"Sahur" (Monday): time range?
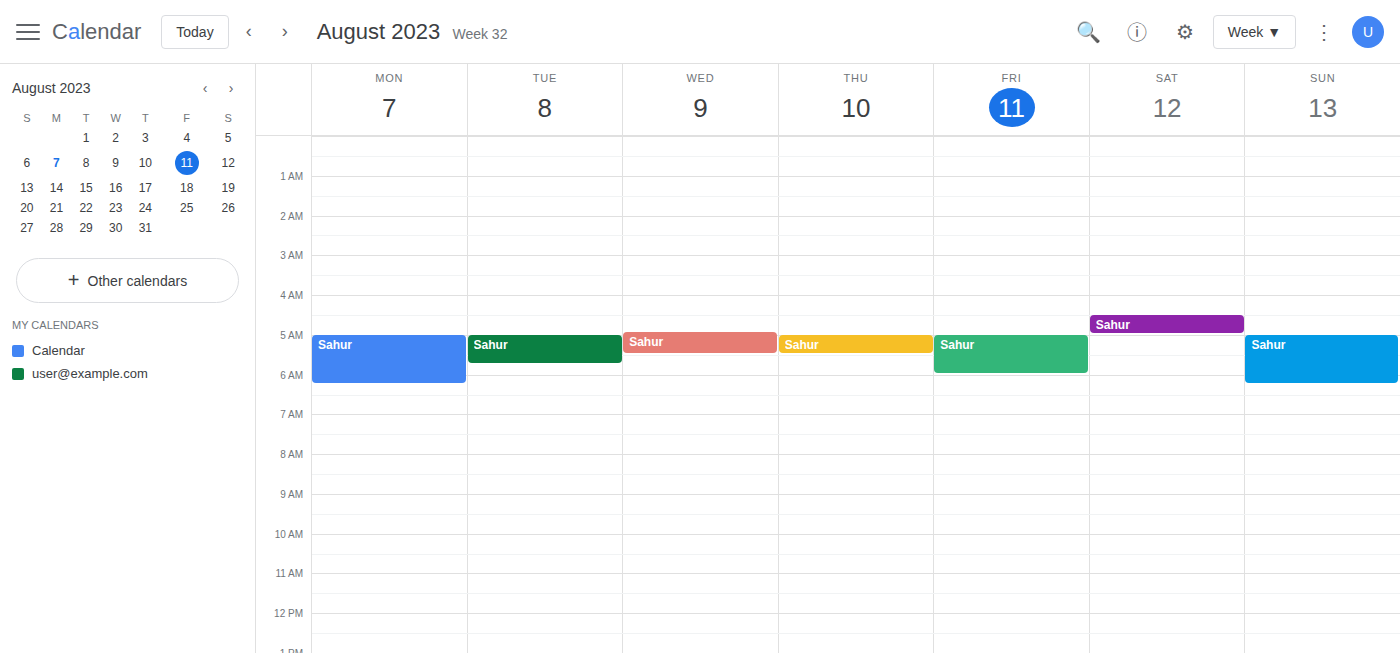
5:00 AM to 6:15 AM